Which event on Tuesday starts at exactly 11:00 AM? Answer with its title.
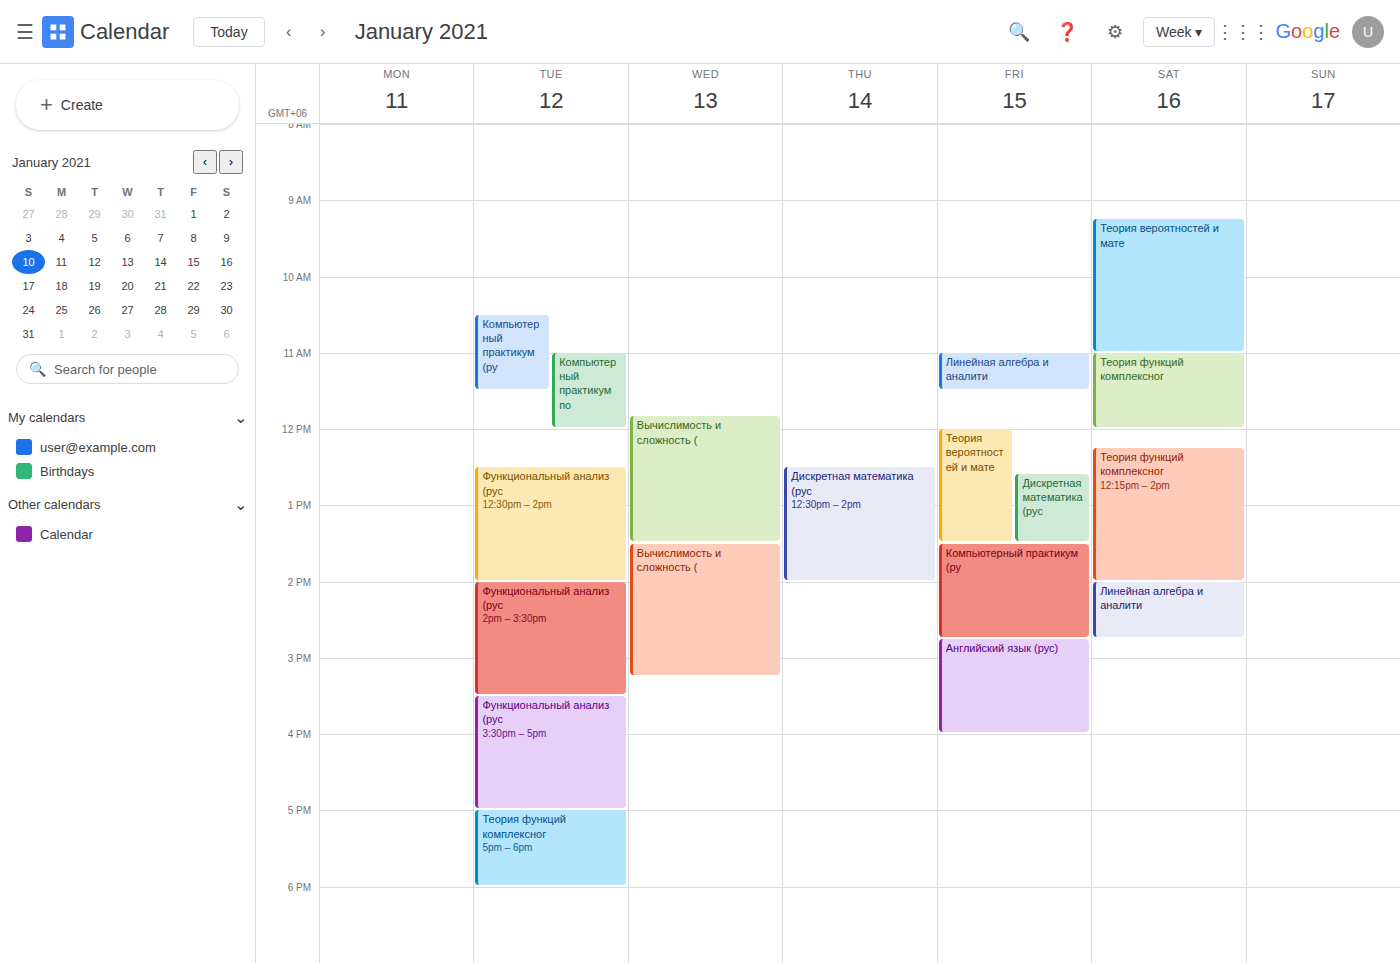
"Компьютерный практикум по"